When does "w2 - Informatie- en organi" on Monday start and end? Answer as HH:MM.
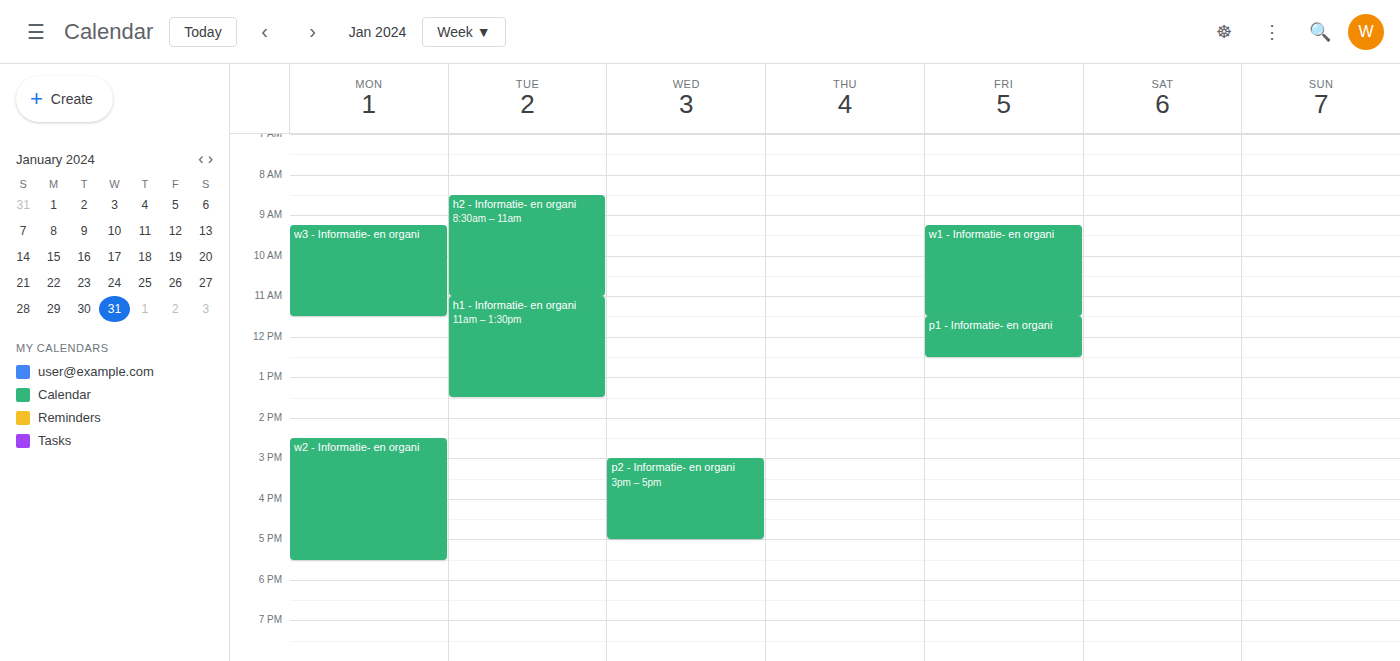
14:30 to 17:30